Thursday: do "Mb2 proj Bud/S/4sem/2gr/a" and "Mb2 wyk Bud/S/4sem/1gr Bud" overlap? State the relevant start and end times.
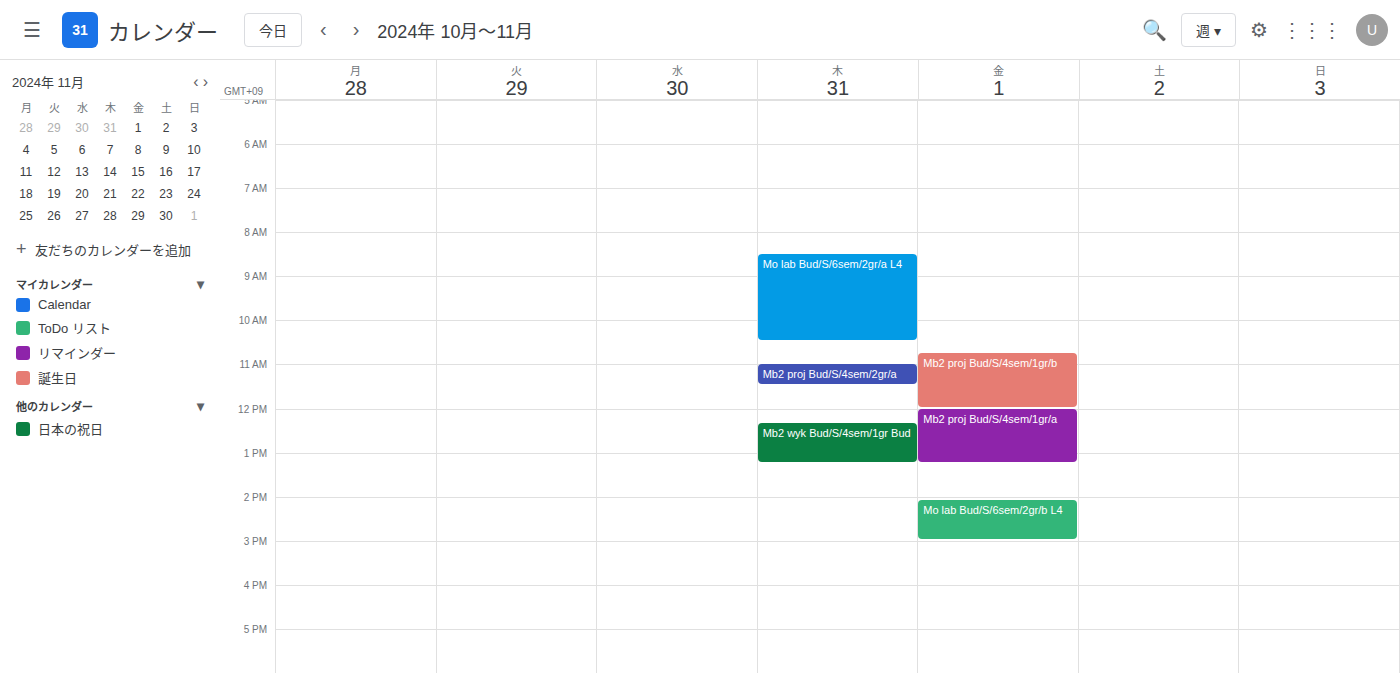
"Mb2 proj Bud/S/4sem/2gr/a" ends at 11:30 AM and "Mb2 wyk Bud/S/4sem/1gr Bud" starts at 12:20 PM -- no overlap.